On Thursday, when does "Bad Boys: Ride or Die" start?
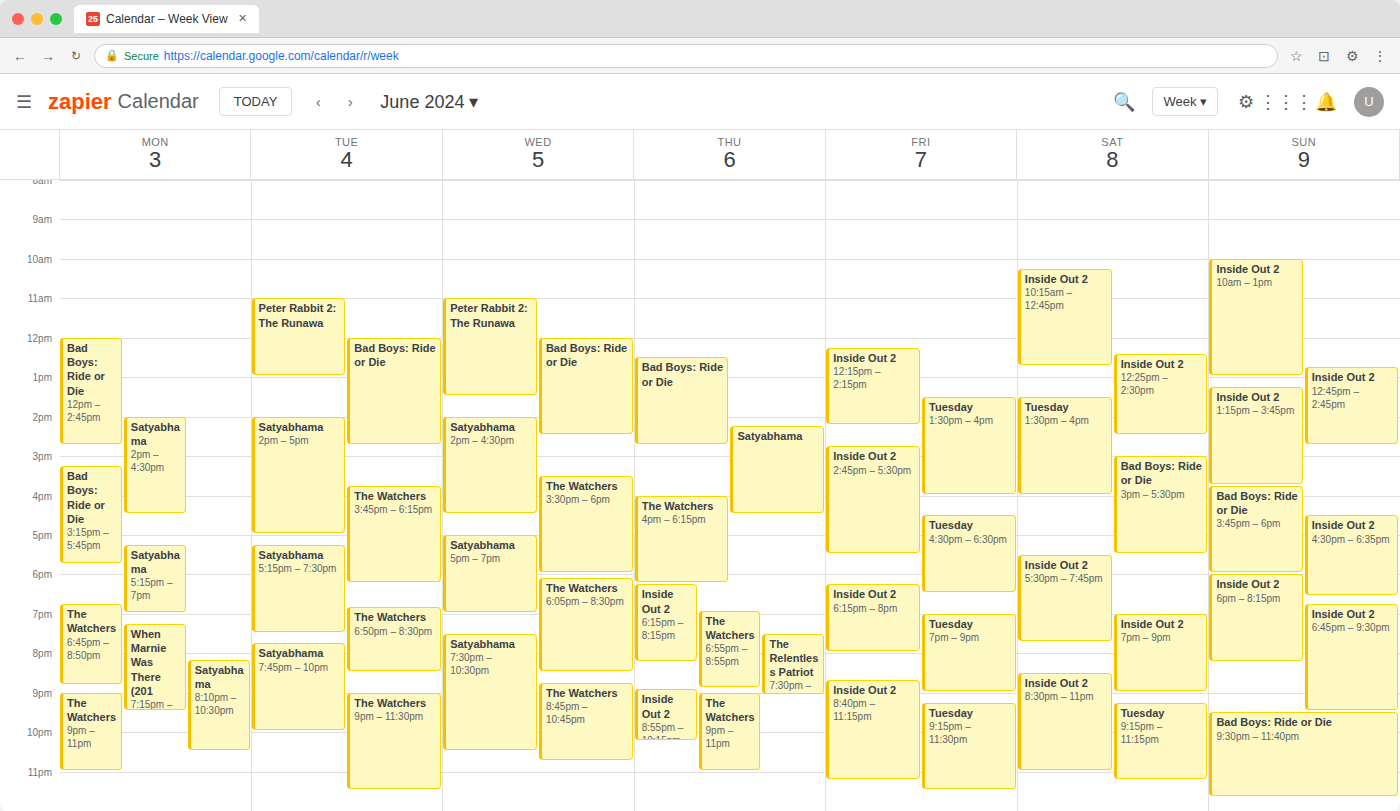
12:30 PM